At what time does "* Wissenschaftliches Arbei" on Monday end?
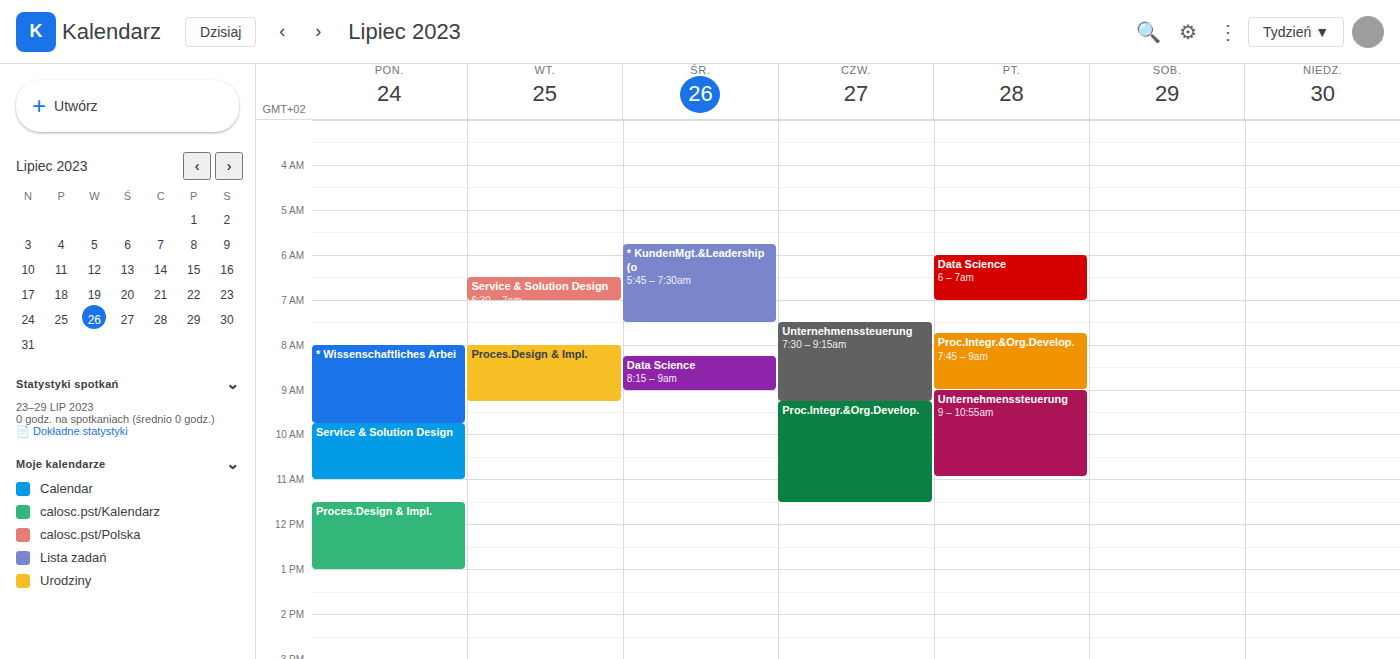
9:45 AM